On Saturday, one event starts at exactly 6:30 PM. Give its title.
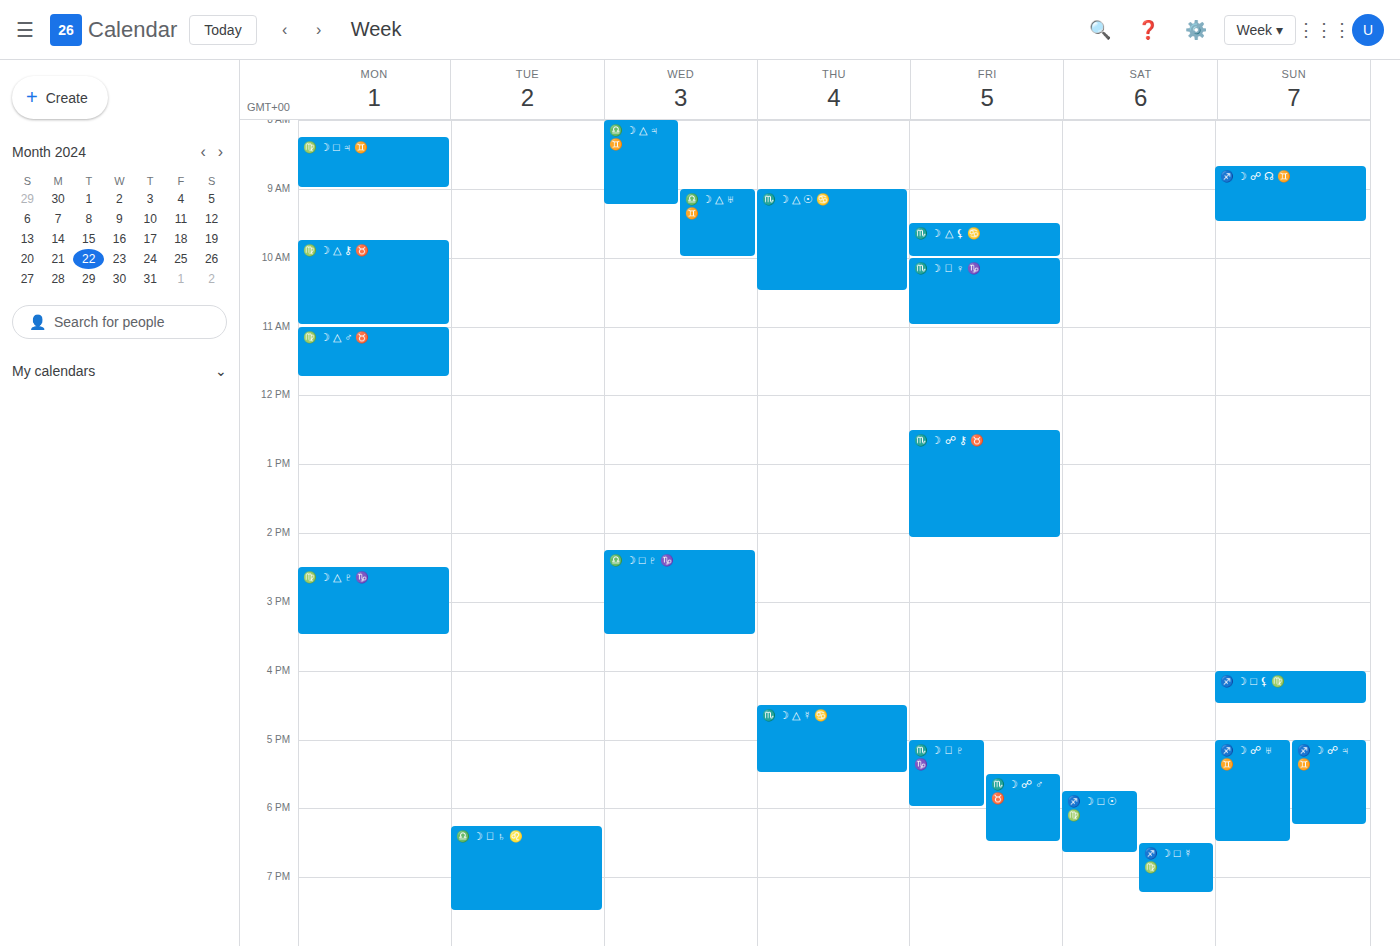
"♐️ ☽ □ ☿ ♍️"